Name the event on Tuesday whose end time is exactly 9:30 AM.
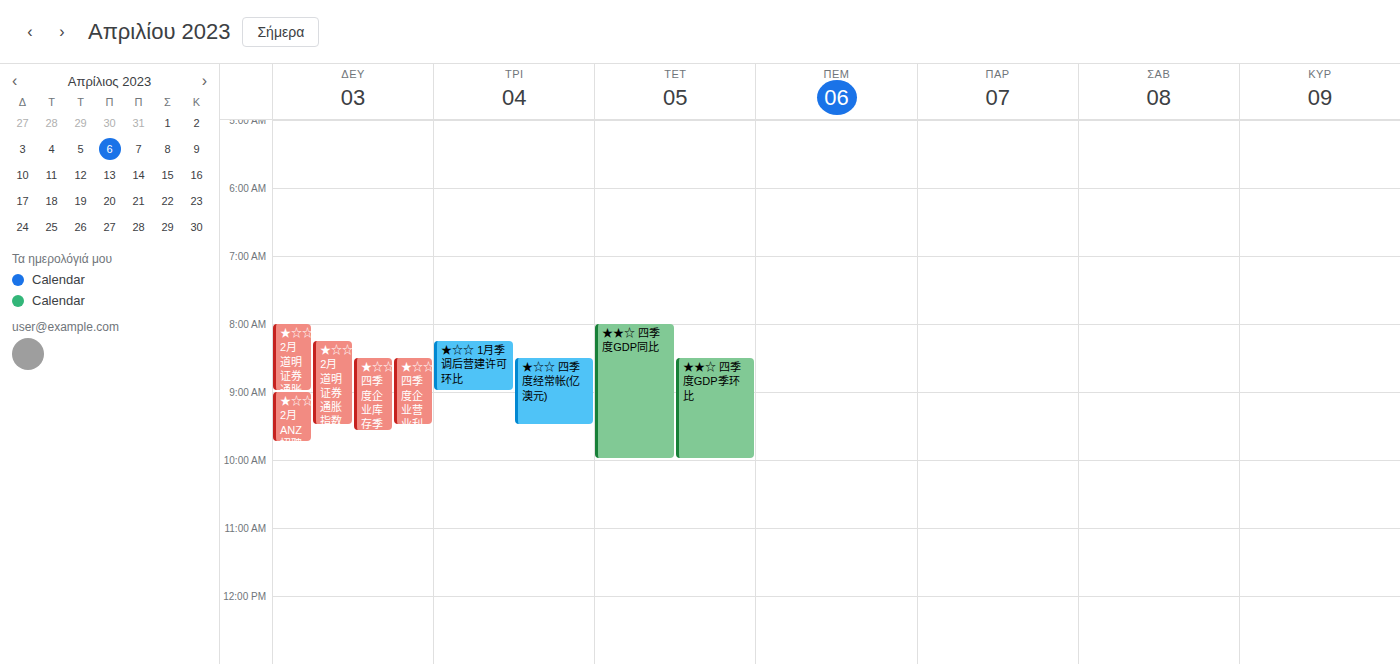
"★☆☆ 四季度经常帐(亿澳元)"